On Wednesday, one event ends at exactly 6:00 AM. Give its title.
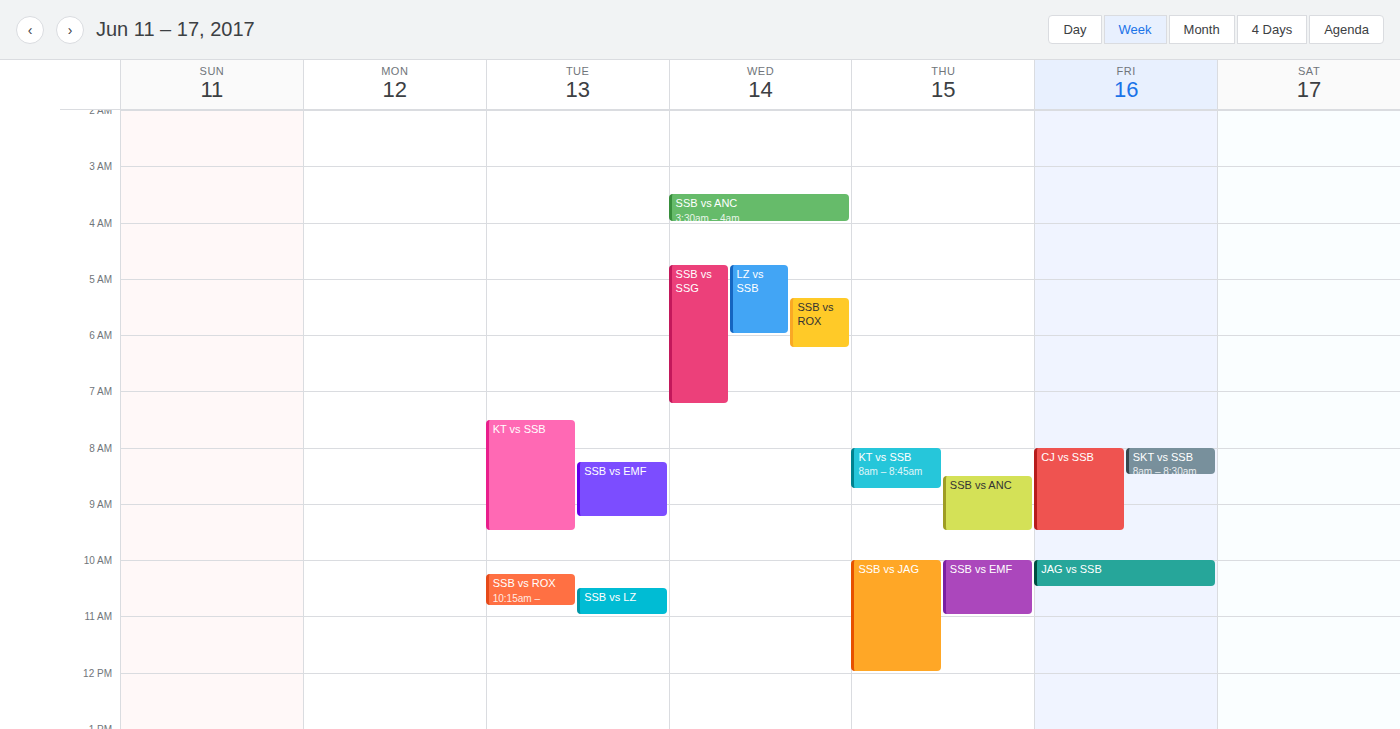
"LZ vs SSB"